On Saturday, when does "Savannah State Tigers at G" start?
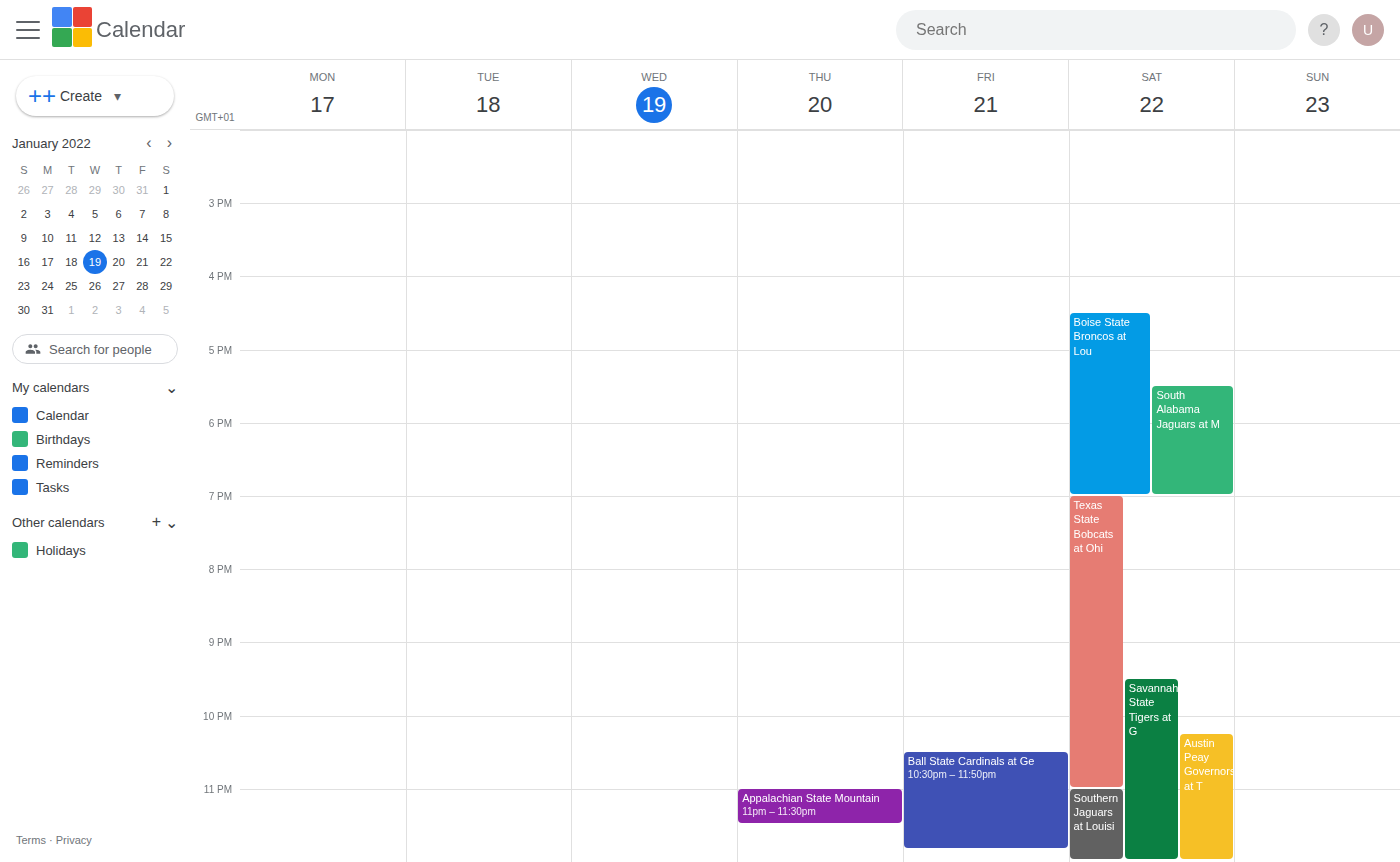
9:30 PM